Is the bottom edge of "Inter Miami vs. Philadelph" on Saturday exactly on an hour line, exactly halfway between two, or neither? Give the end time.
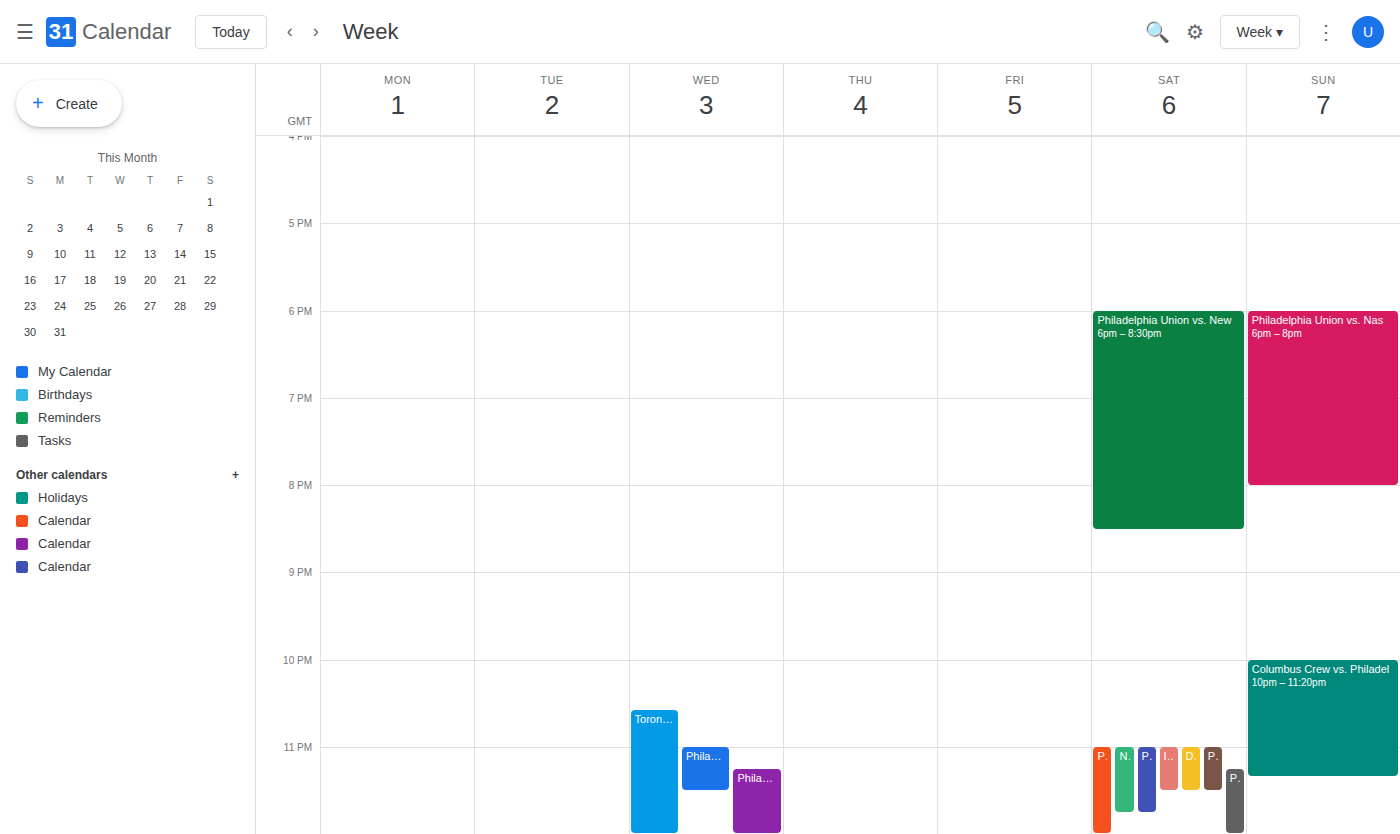
11:30 PM -- halfway between the 11 PM and 12 AM lines.